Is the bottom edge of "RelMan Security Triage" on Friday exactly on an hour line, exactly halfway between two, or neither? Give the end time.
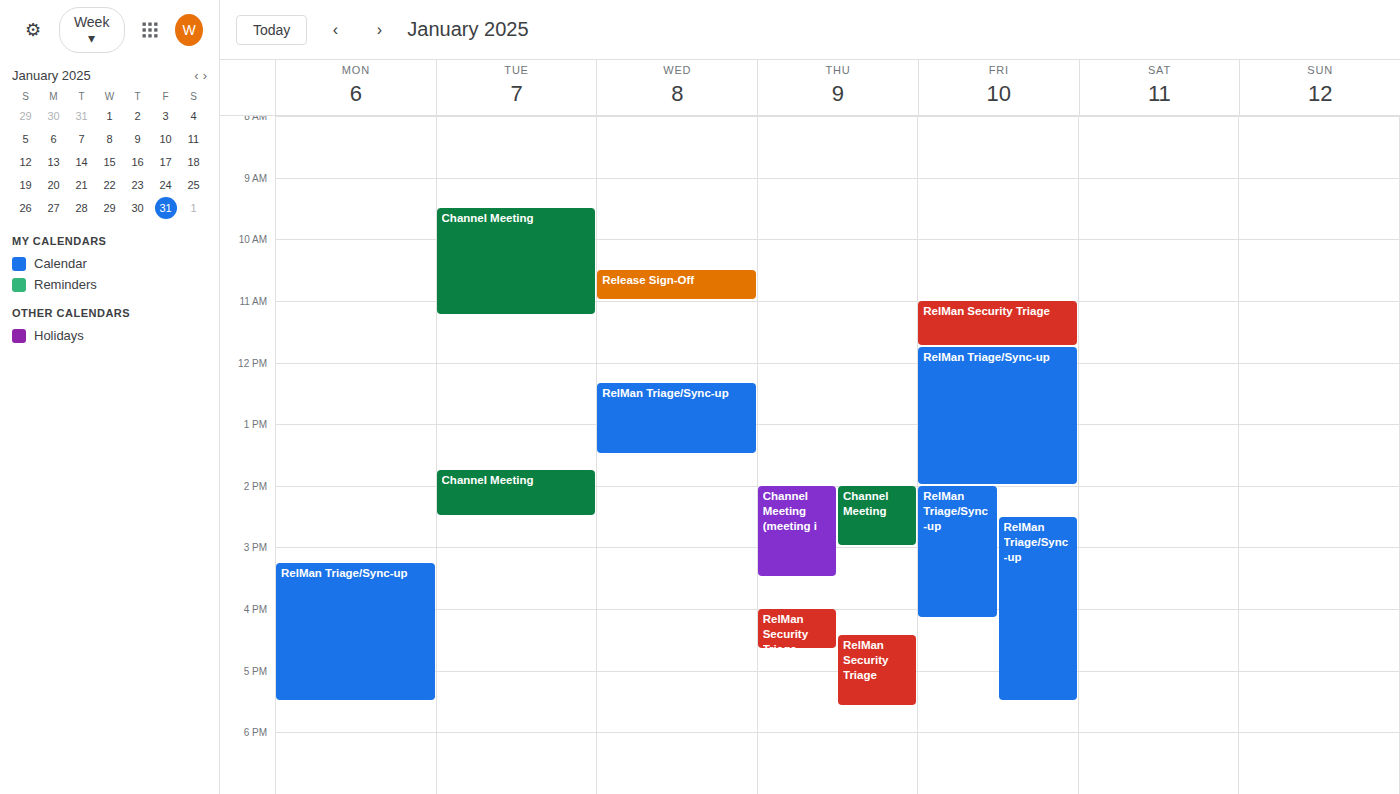
11:45 AM -- neither: three quarters of the way from the 11 AM line to the 12 PM line.